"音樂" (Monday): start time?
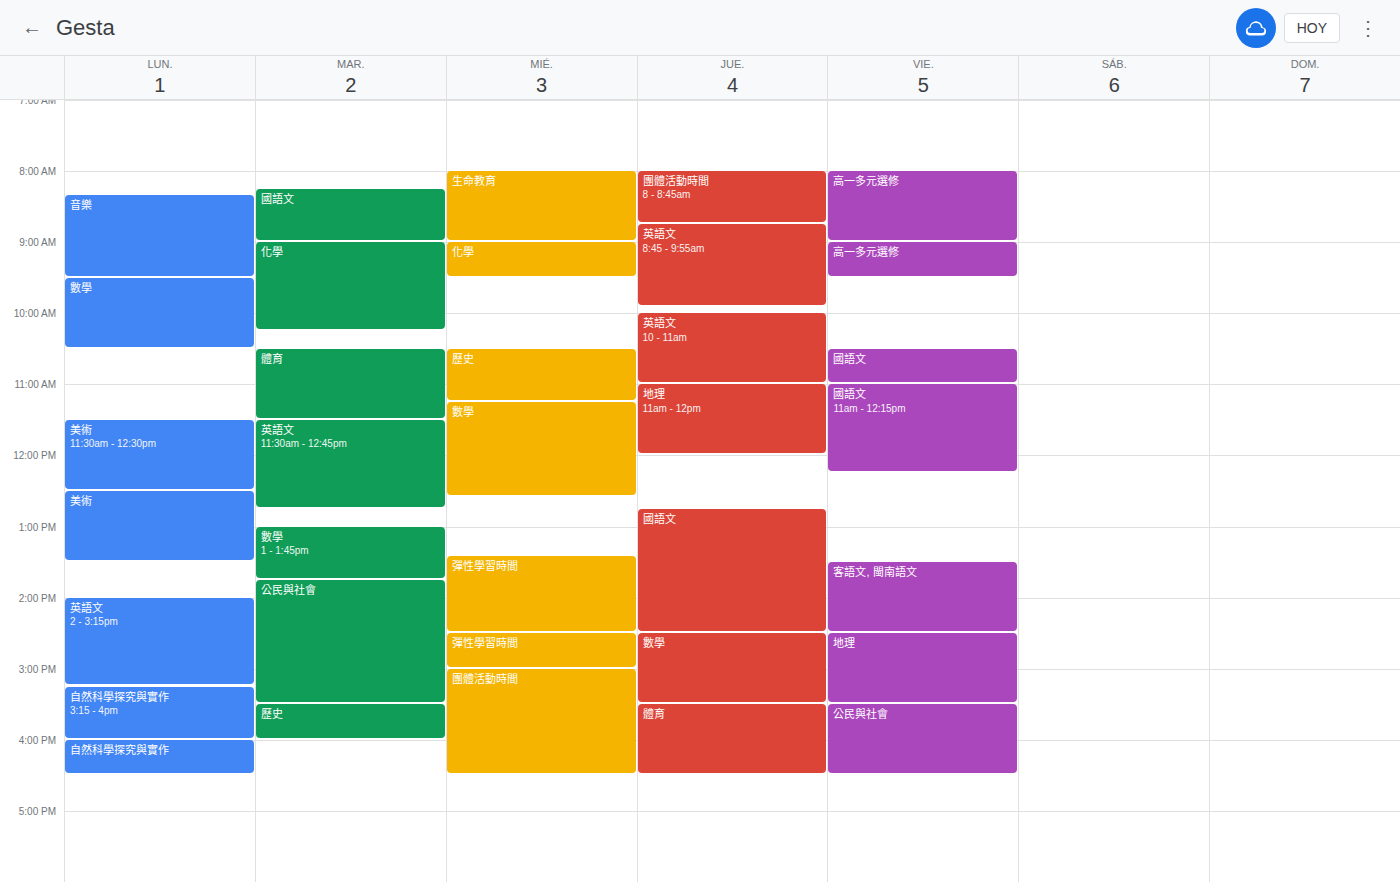
08:20